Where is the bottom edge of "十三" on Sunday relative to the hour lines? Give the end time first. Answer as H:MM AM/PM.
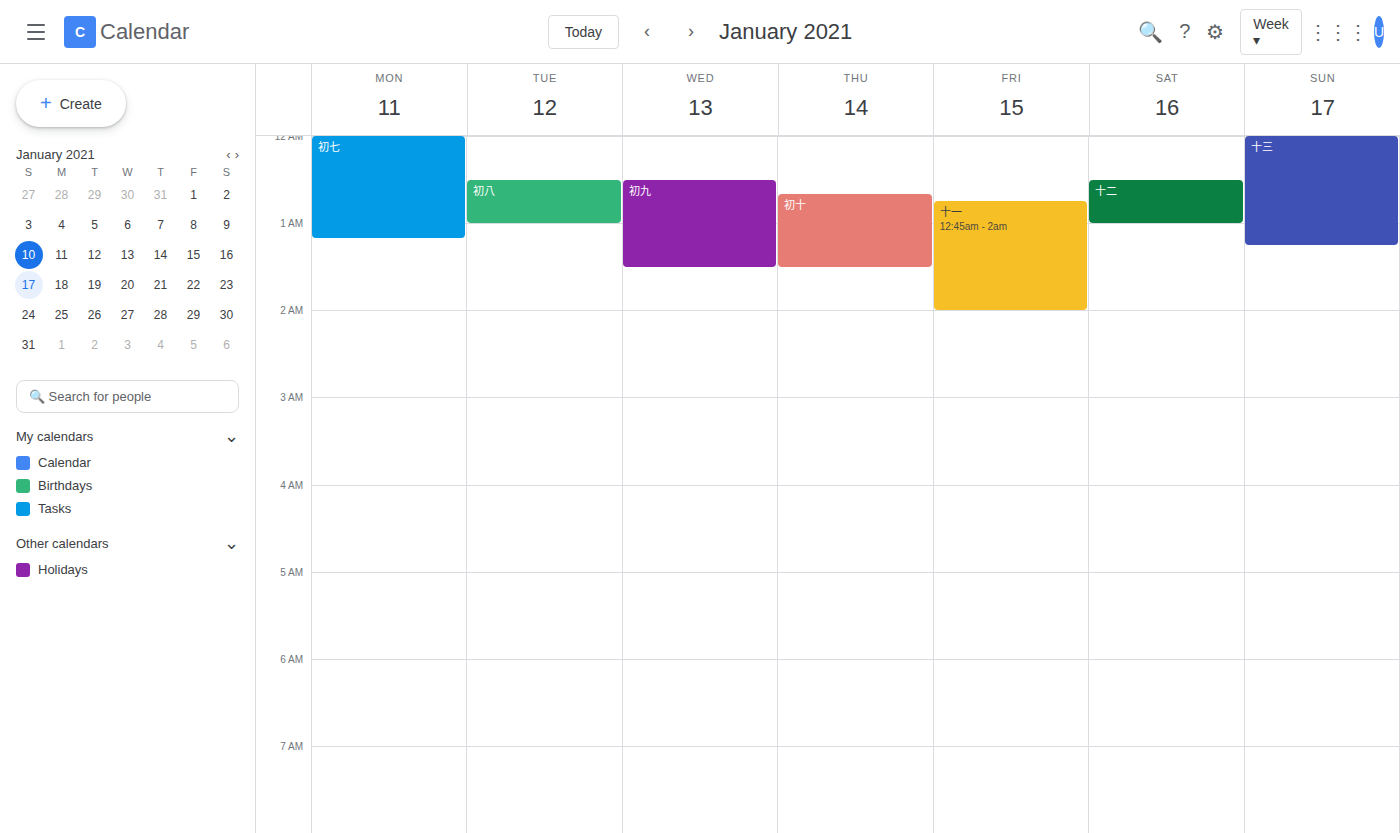
1:15 AM -- neither: a quarter of the way from the 1 AM line to the 2 AM line.